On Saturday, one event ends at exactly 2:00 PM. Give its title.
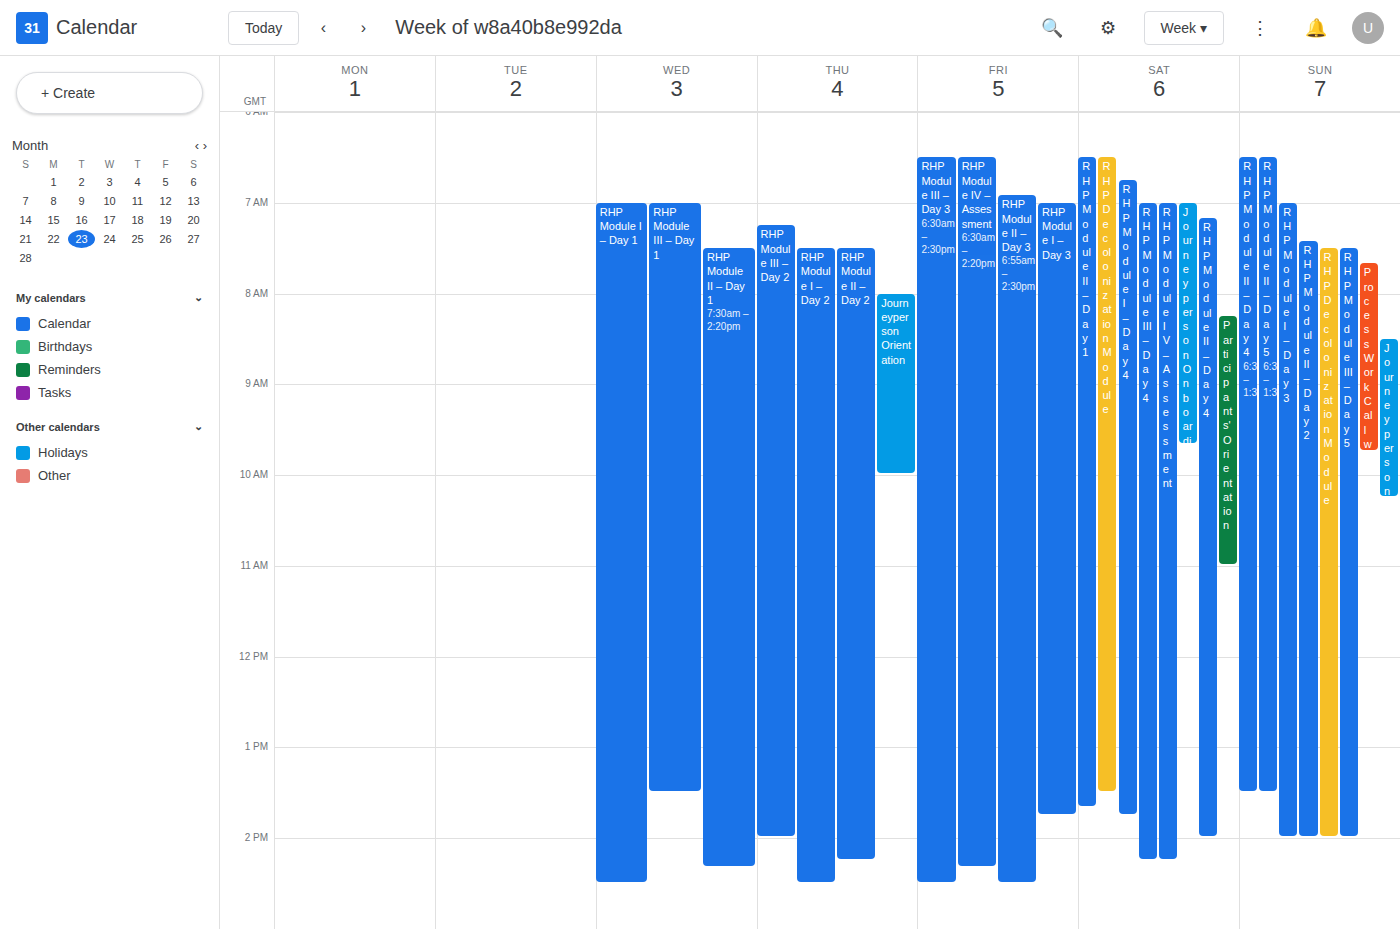
"RHP Module II – Day 4"